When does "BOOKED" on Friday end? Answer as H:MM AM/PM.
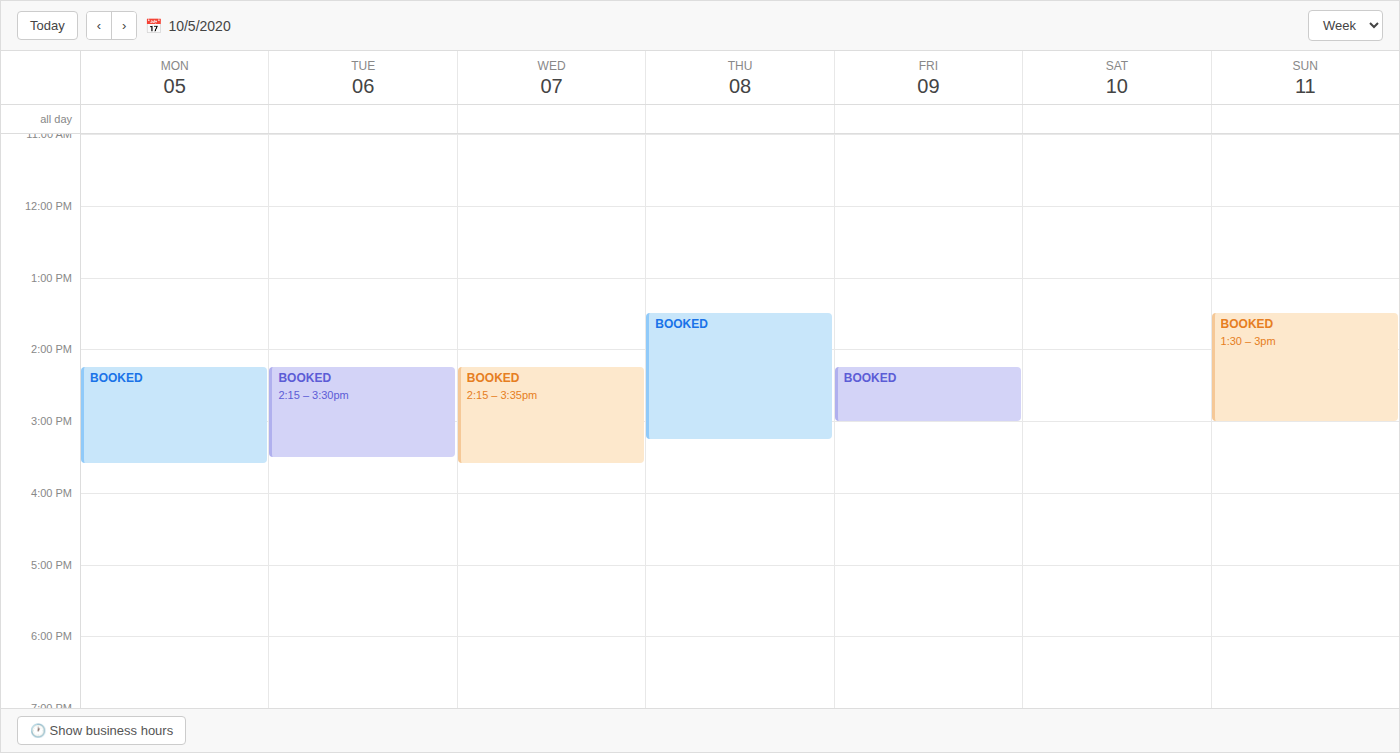
3:00 PM